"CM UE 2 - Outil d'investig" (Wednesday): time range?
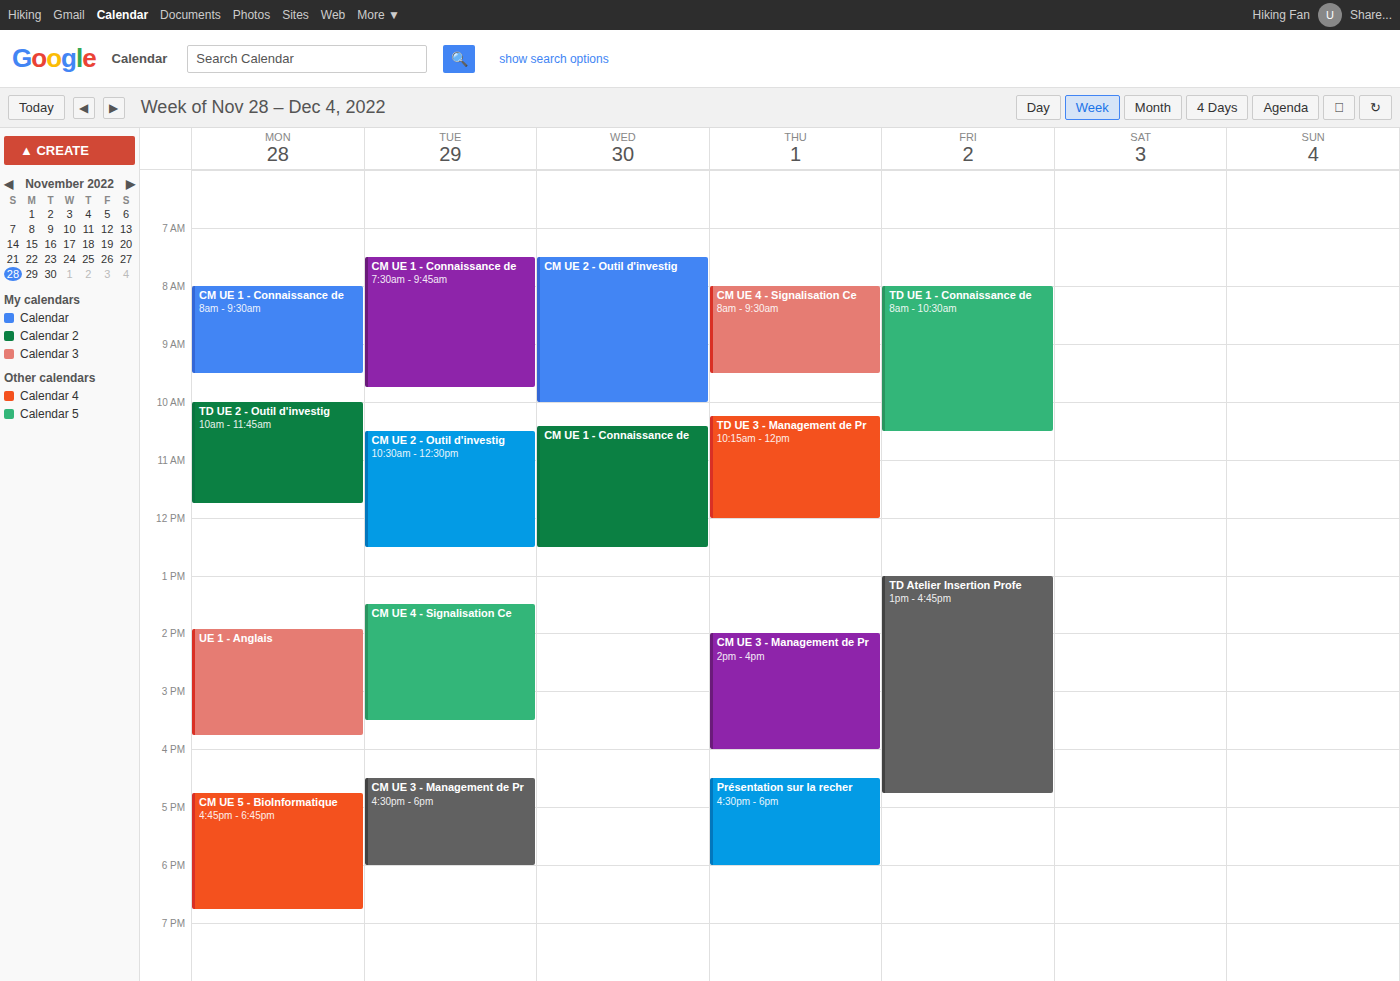
7:30 AM to 10:00 AM